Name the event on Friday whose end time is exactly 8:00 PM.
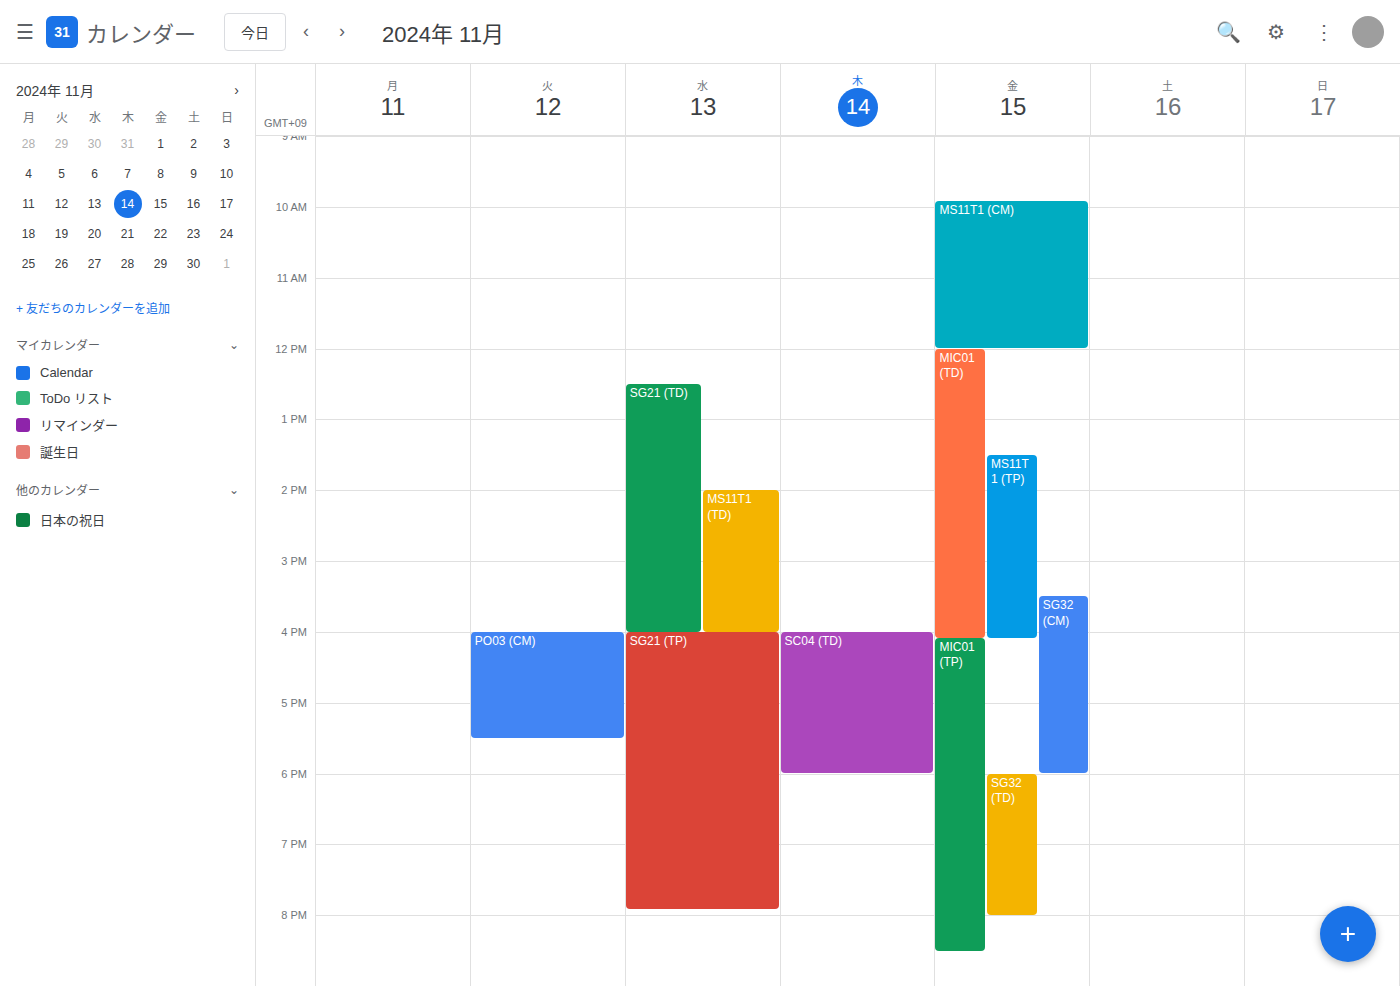
"SG32 (TD)"